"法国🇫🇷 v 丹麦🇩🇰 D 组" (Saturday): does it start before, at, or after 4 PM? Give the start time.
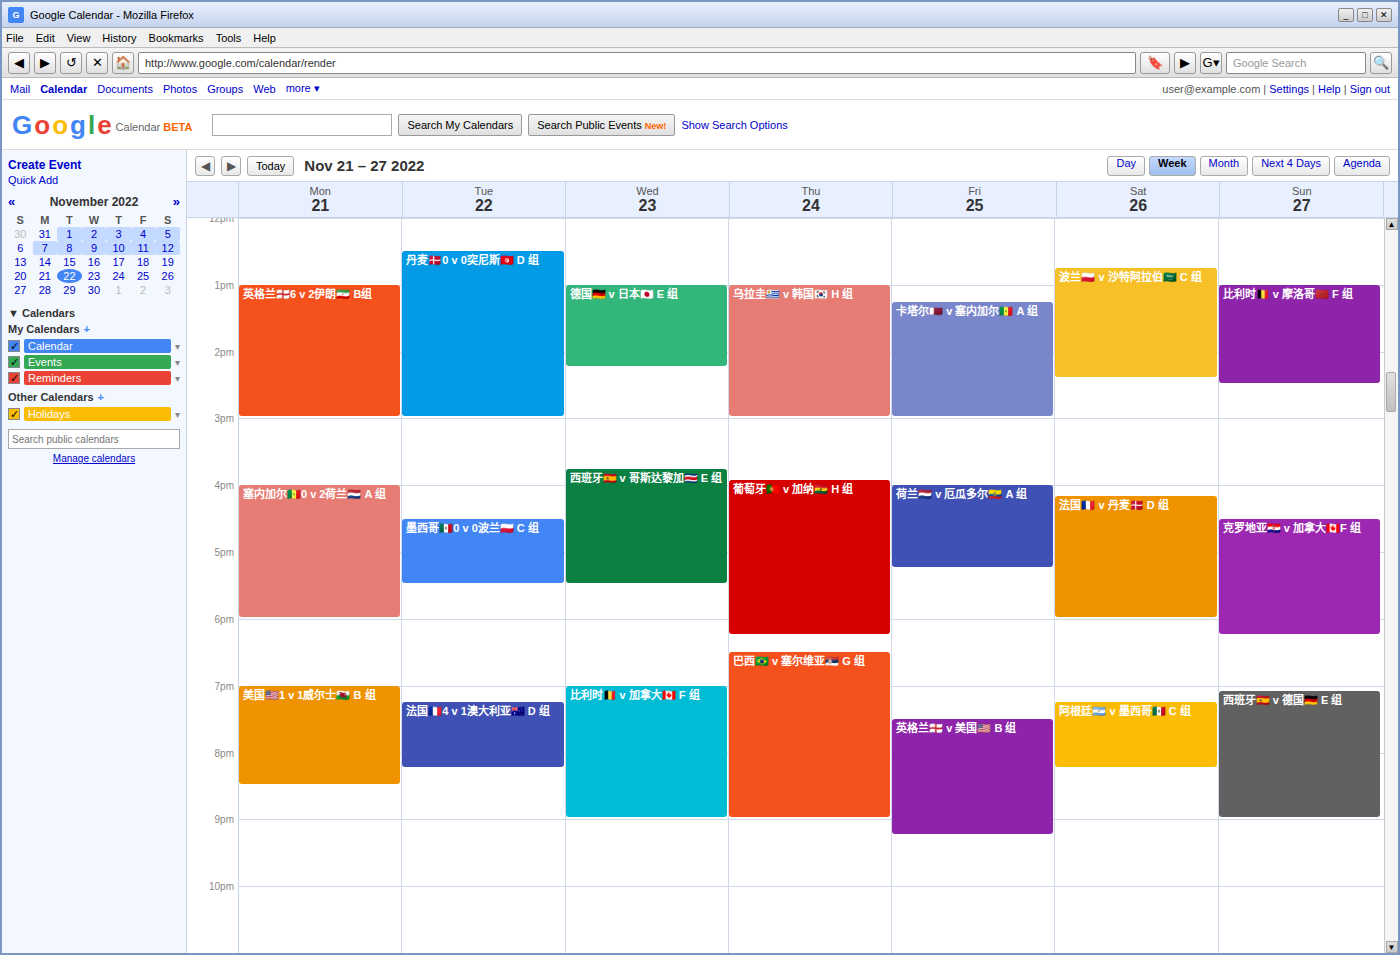
4:10 PM -- after 4 PM, 10 minutes below the 4 PM line.